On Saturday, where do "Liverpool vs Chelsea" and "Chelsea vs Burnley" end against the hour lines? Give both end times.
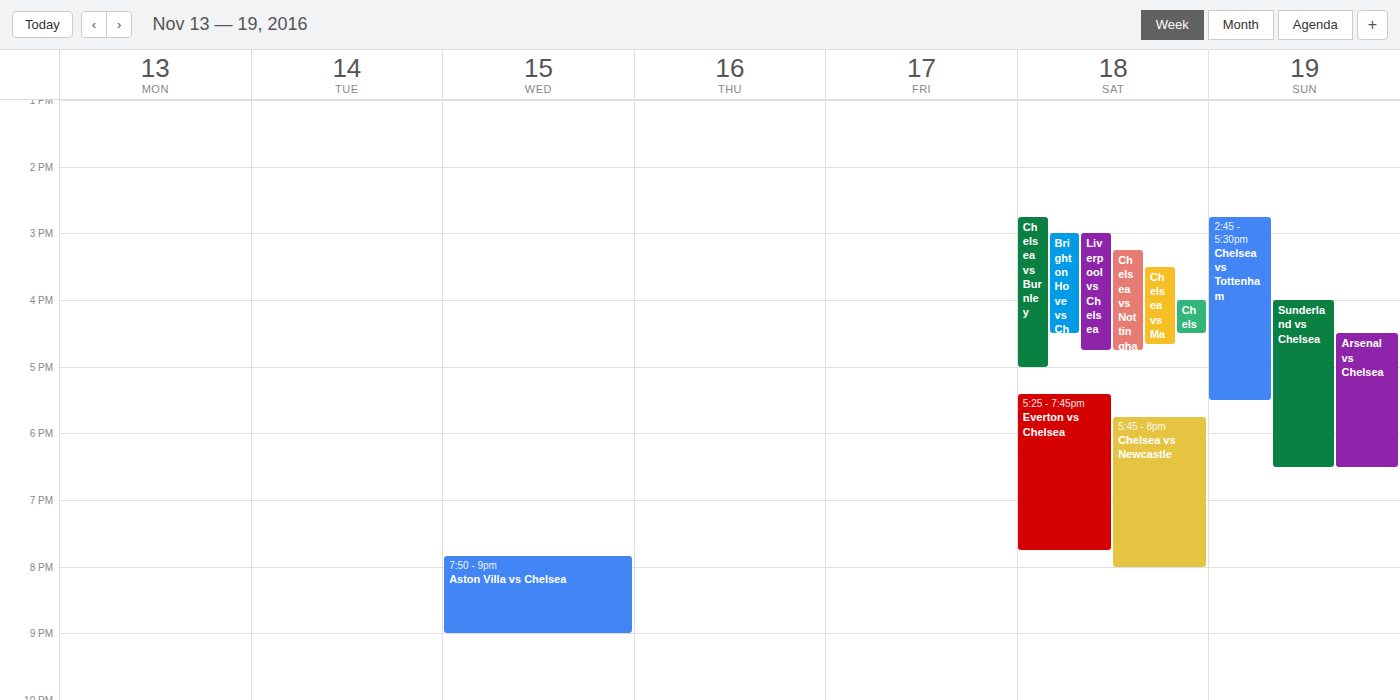
"Liverpool vs Chelsea": 4:45 PM, neither: three quarters of the way from the 4 PM line to the 5 PM line. "Chelsea vs Burnley": 5:00 PM, exactly on the 5 PM line.